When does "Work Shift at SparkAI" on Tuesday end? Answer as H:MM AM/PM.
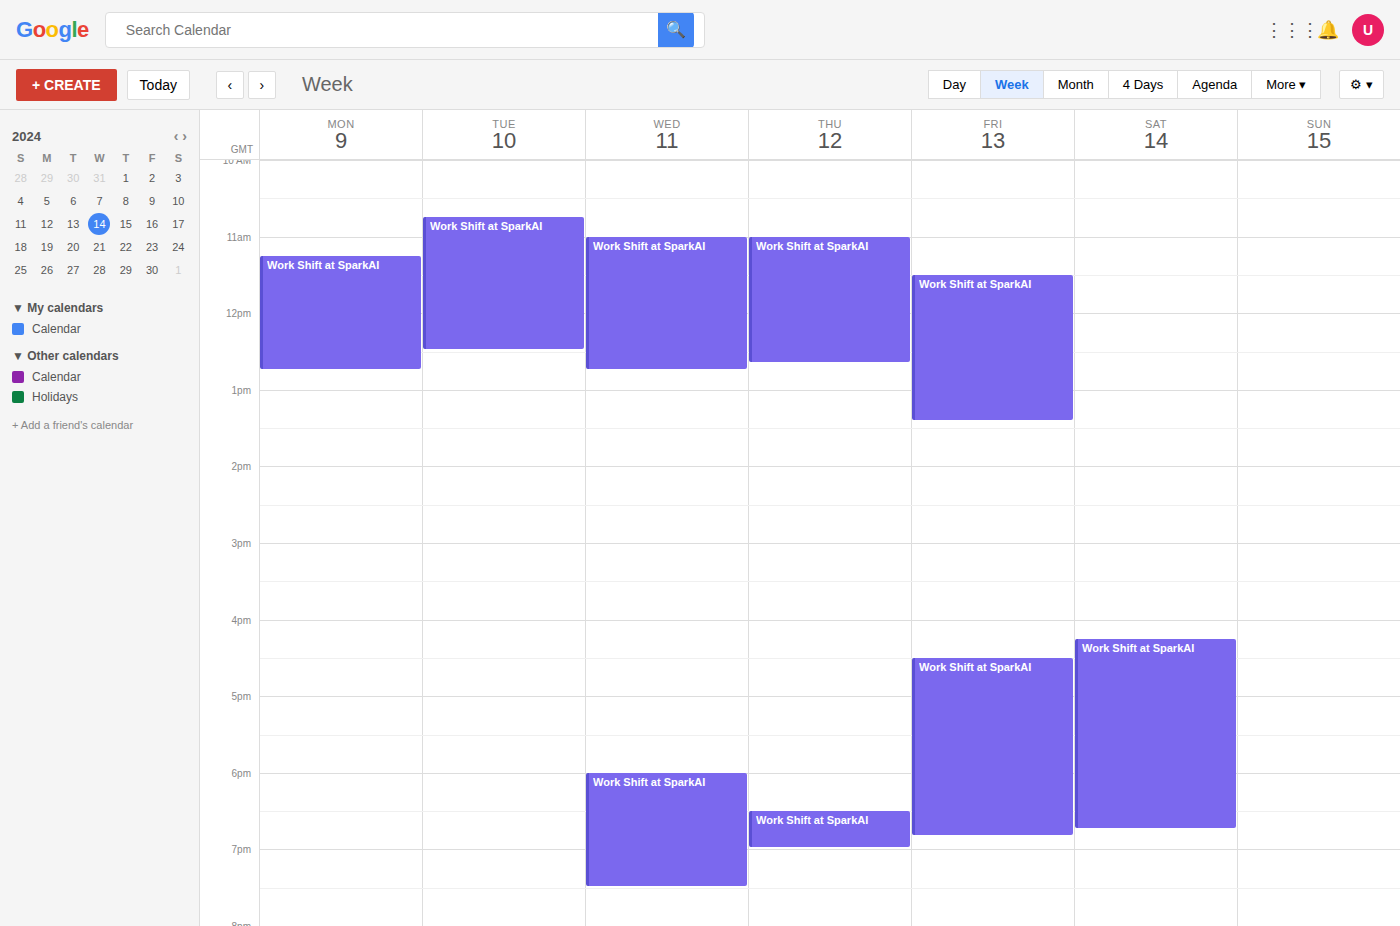
12:30 PM